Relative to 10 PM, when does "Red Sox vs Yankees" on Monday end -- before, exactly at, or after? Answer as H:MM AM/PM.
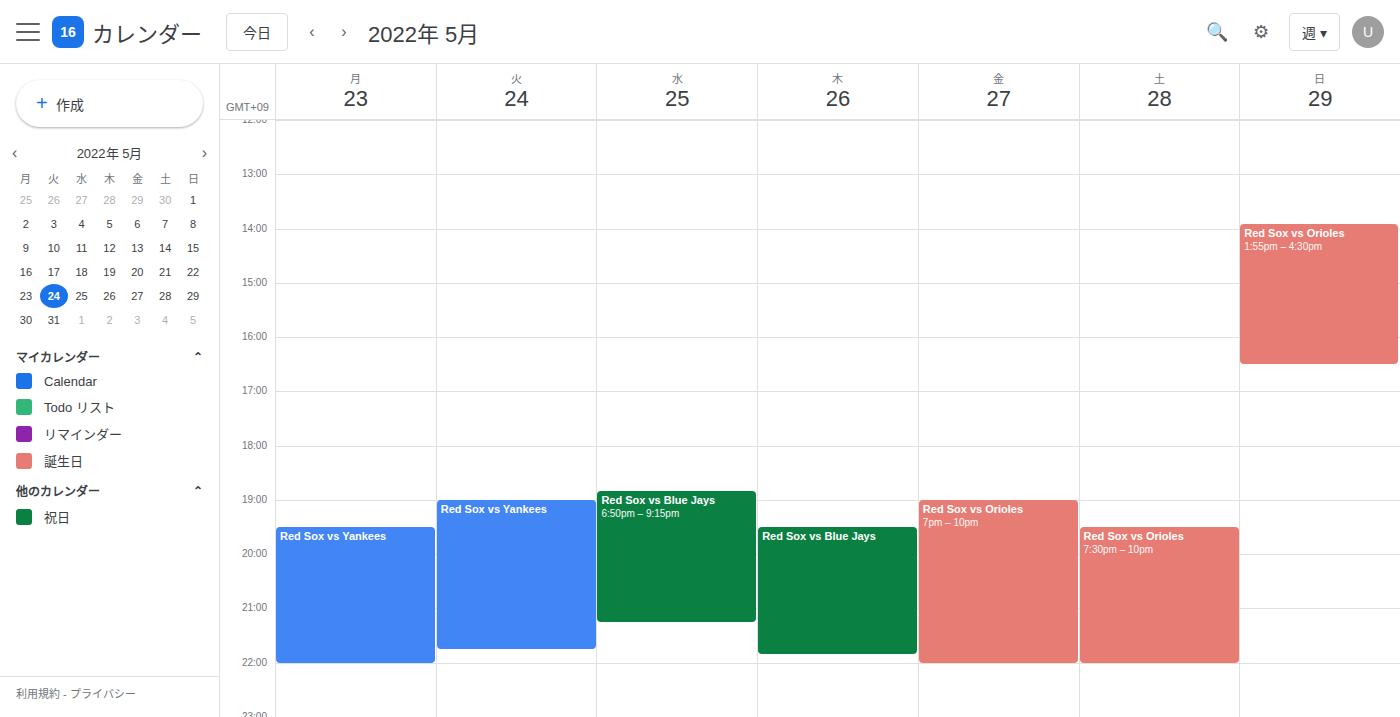
10:00 PM -- exactly at 10 PM, on the 10 PM line.